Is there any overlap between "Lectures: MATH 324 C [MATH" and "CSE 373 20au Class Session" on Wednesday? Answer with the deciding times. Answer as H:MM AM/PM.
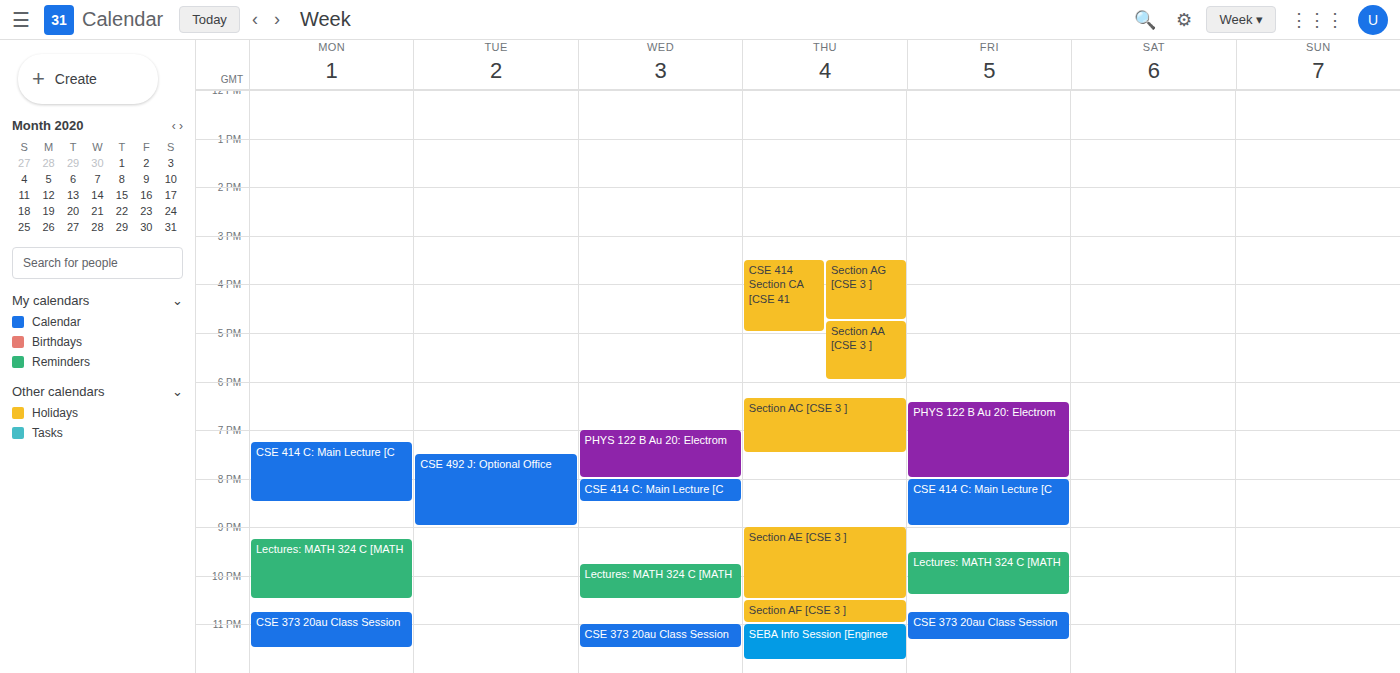
"Lectures: MATH 324 C [MATH" ends at 10:30 PM and "CSE 373 20au Class Session" starts at 11:00 PM -- no overlap.